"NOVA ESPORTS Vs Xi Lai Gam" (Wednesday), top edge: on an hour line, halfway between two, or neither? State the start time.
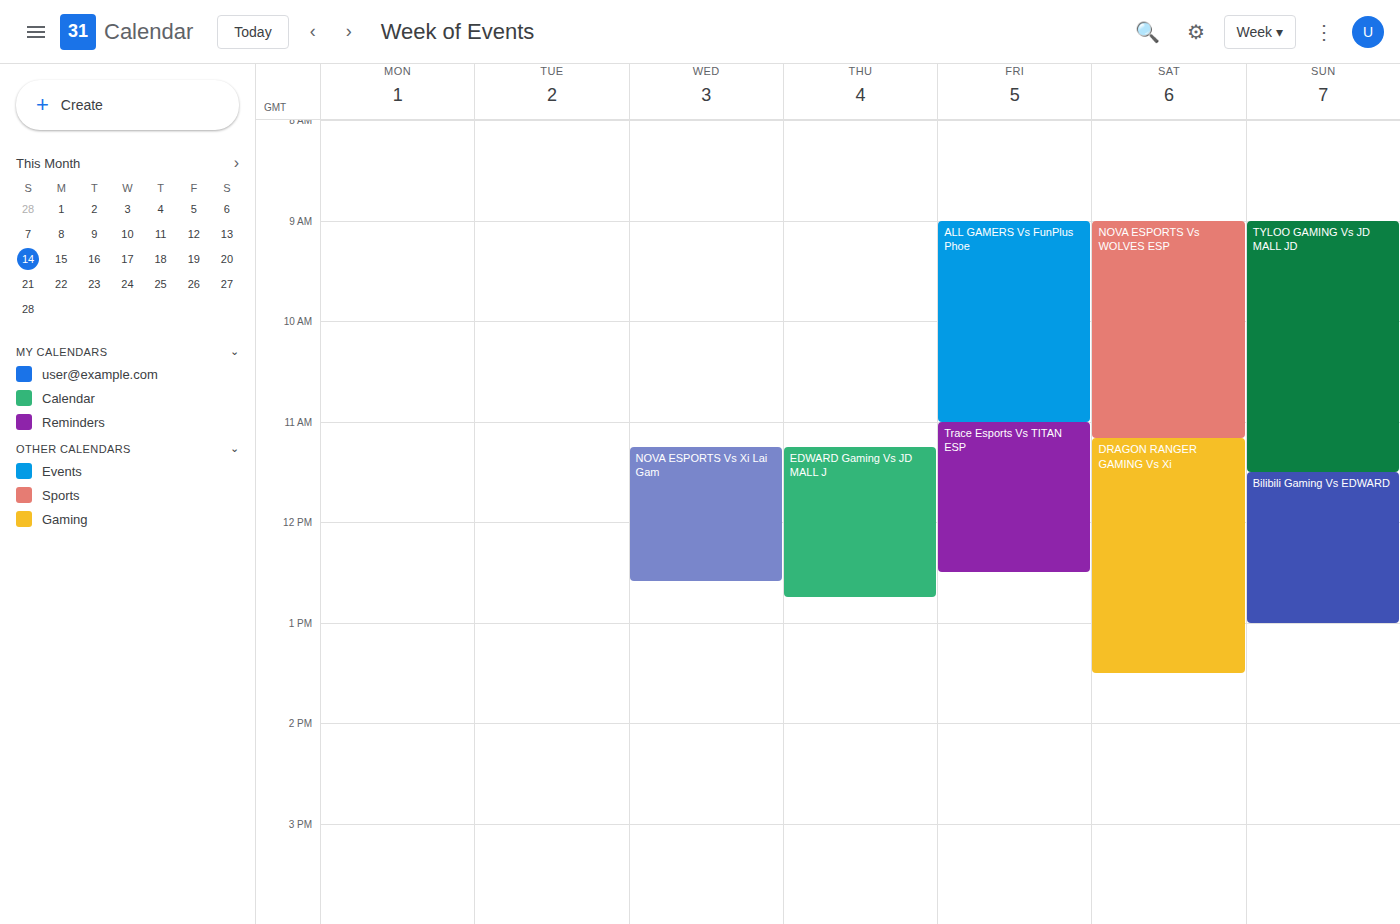
11:15 AM -- neither: a quarter of the way from the 11 AM line to the 12 PM line.